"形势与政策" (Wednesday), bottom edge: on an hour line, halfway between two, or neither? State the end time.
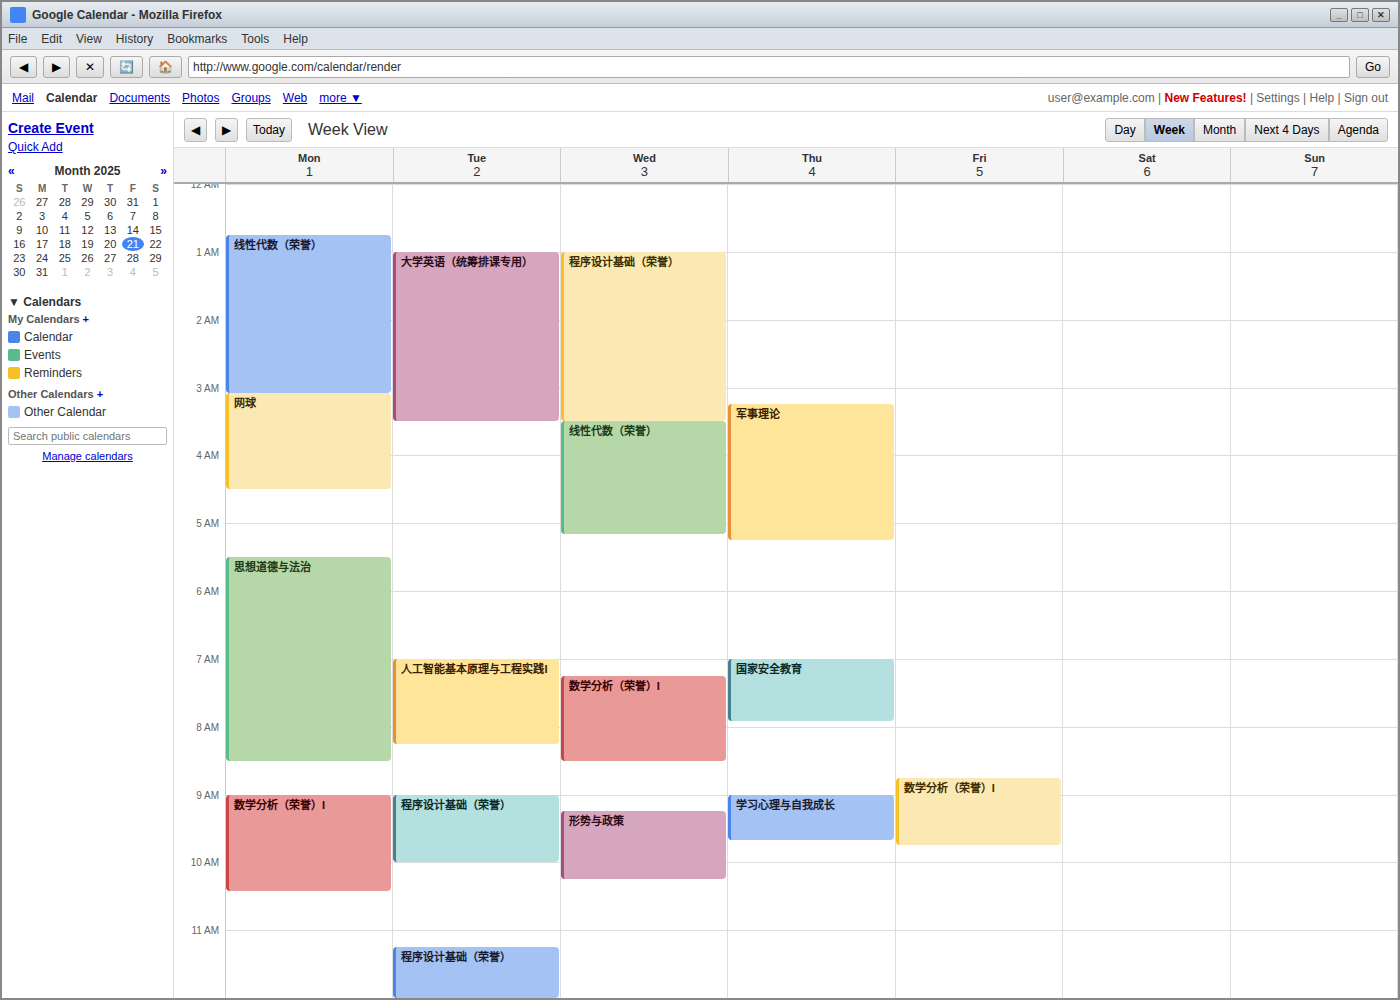
10:15 AM -- neither: a quarter of the way from the 10 AM line to the 11 AM line.